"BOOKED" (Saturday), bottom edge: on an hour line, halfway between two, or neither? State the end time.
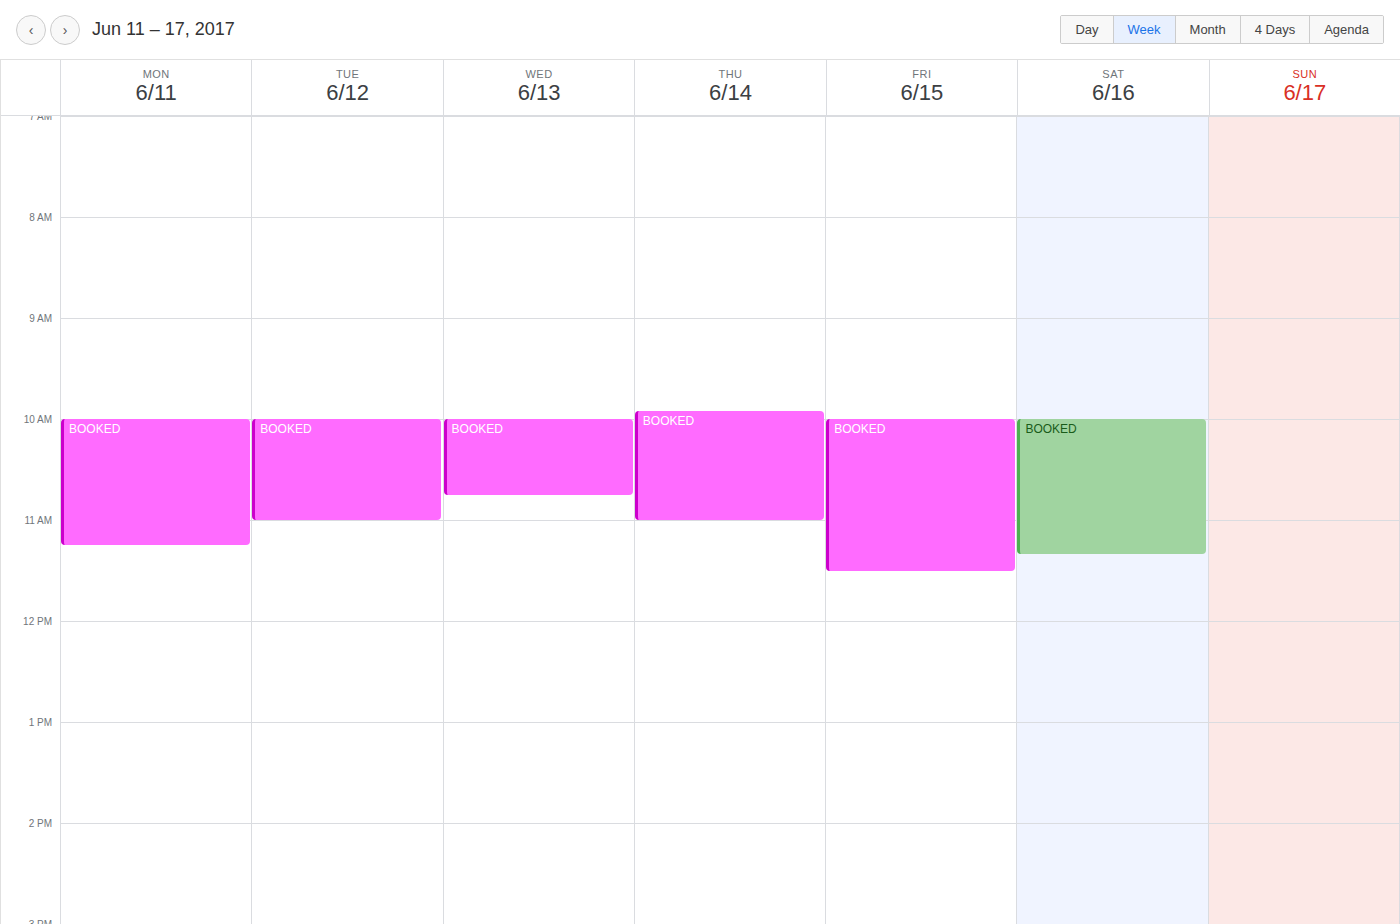
11:20 AM -- neither: 20 minutes below the 11 AM line and 40 minutes above the 12 PM line.